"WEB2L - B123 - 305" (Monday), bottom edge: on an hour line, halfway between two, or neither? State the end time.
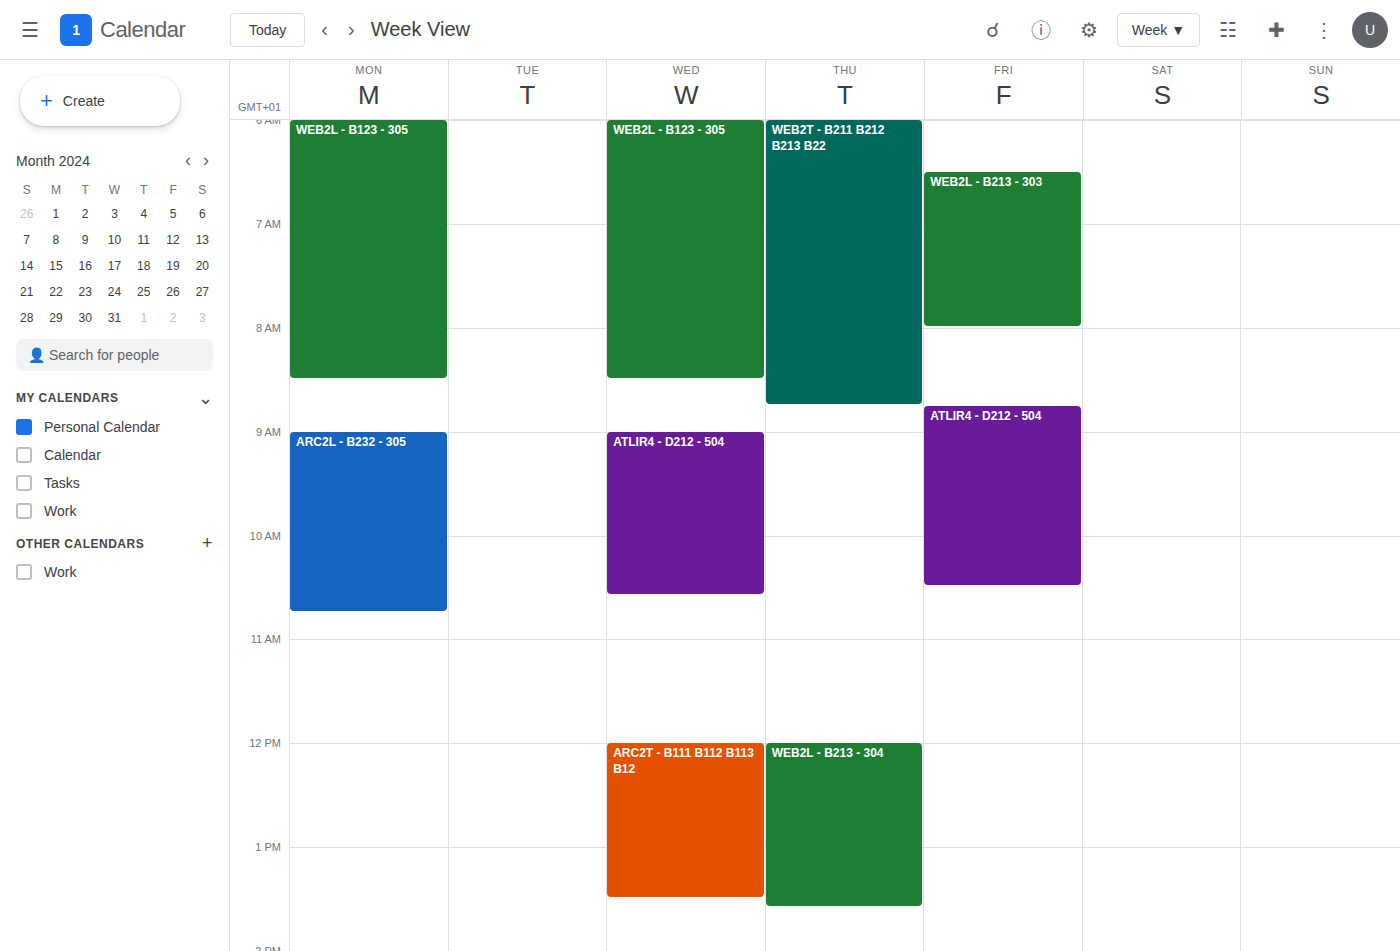
8:30 AM -- halfway between the 8 AM and 9 AM lines.